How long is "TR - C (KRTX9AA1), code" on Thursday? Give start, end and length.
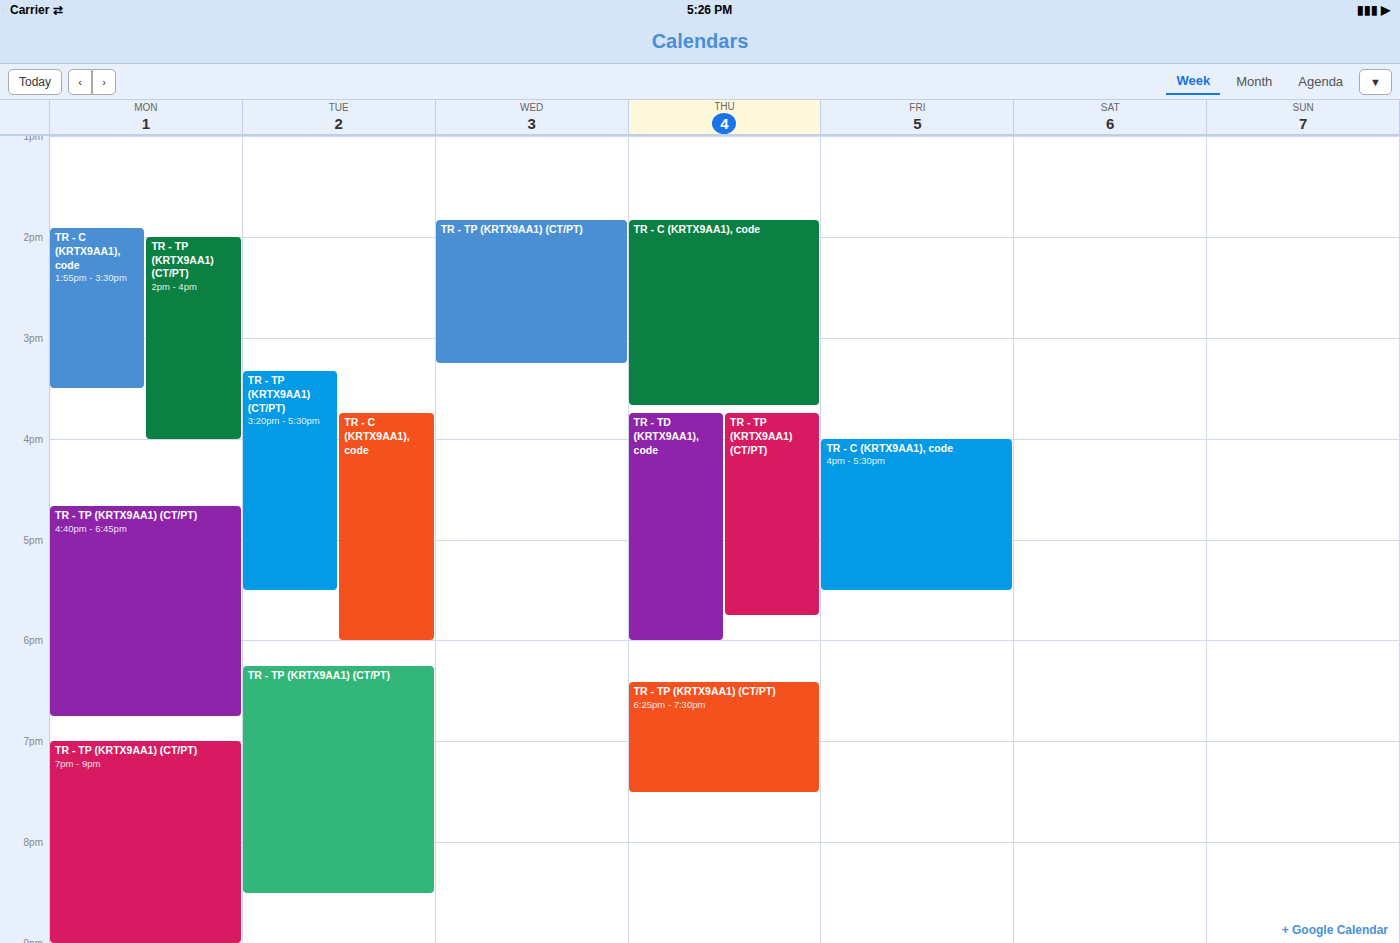
1:50 PM to 3:40 PM, 1 hour 50 minutes